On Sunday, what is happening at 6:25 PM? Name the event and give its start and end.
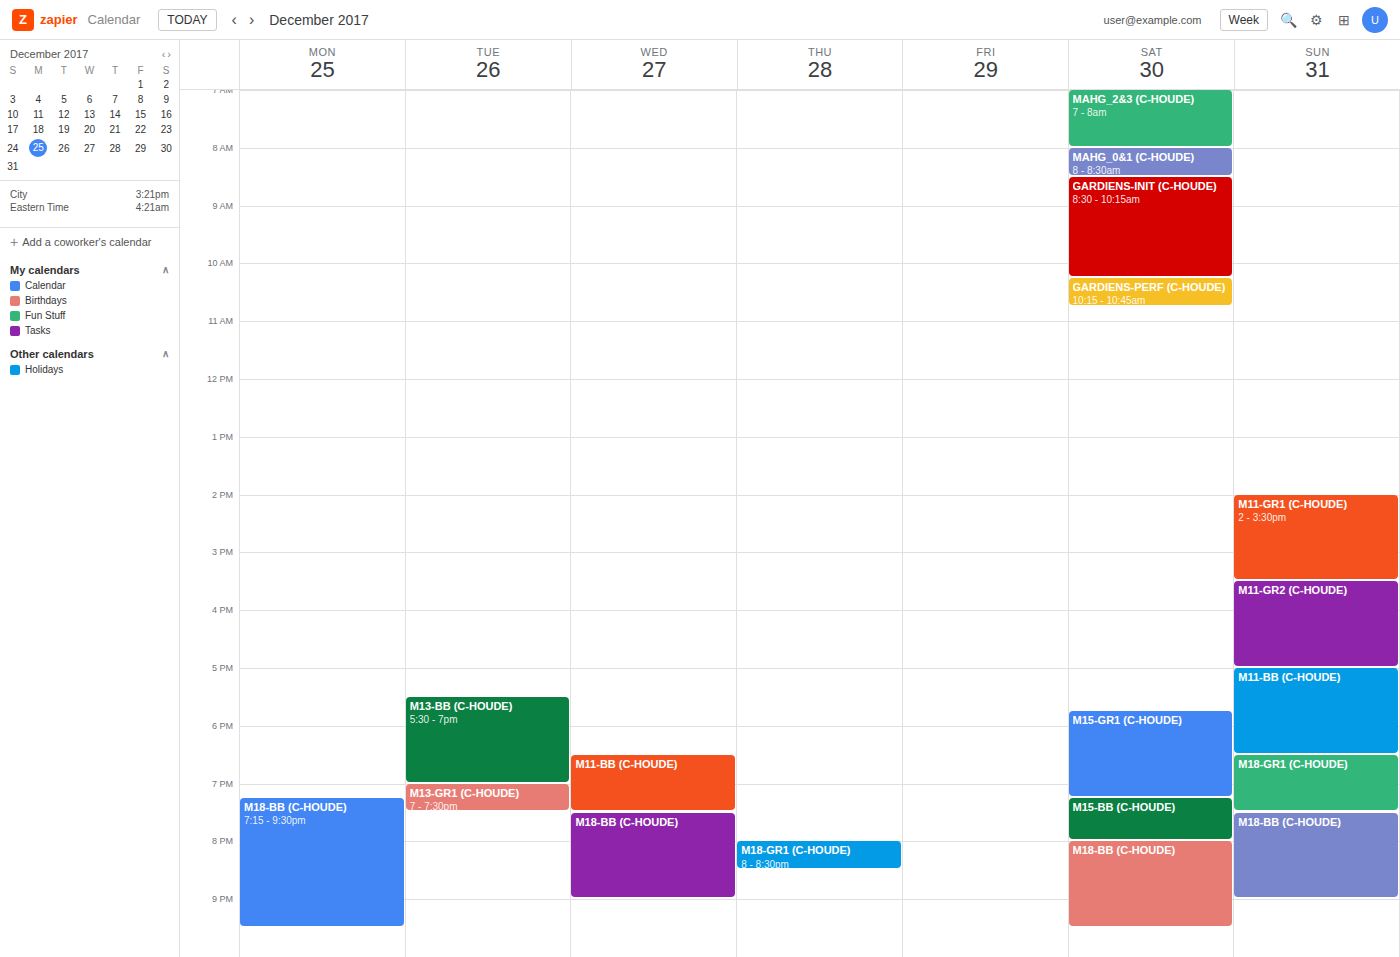
"M11-BB (C-HOUDE)", 5:00 PM to 6:30 PM